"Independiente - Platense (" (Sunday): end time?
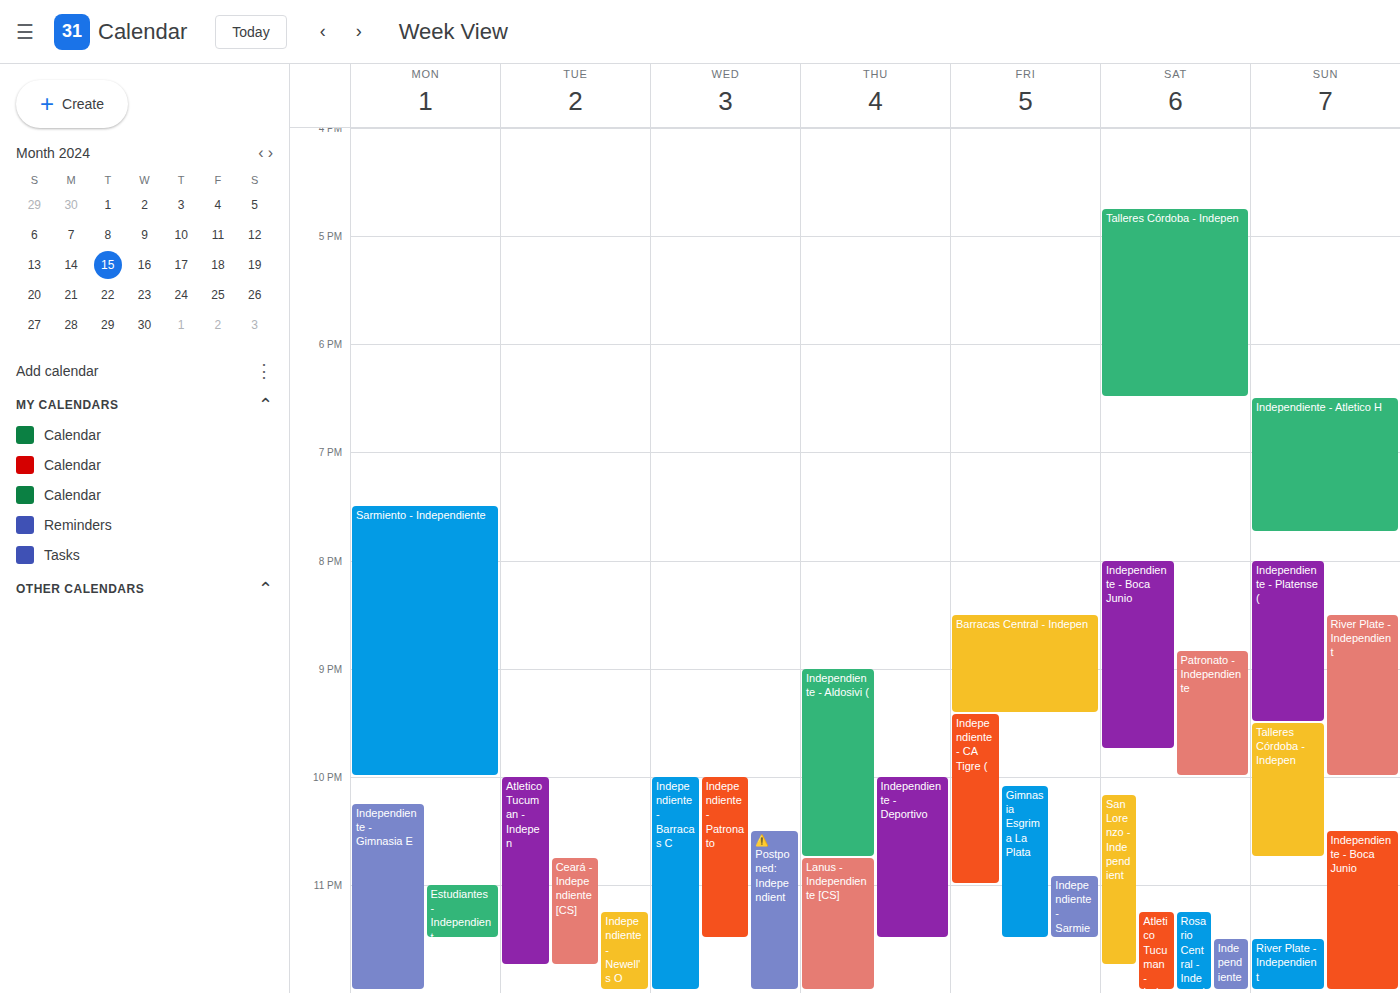
21:30